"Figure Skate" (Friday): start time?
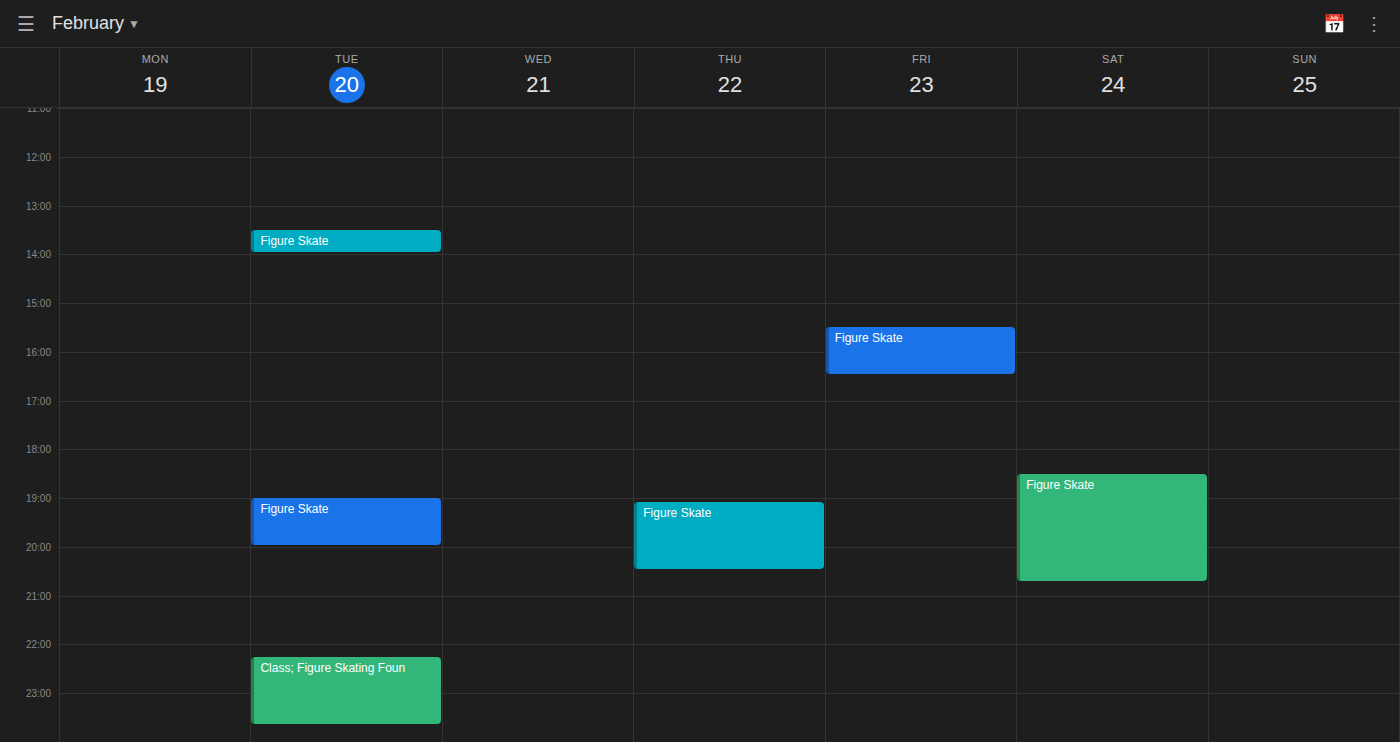
3:30 PM